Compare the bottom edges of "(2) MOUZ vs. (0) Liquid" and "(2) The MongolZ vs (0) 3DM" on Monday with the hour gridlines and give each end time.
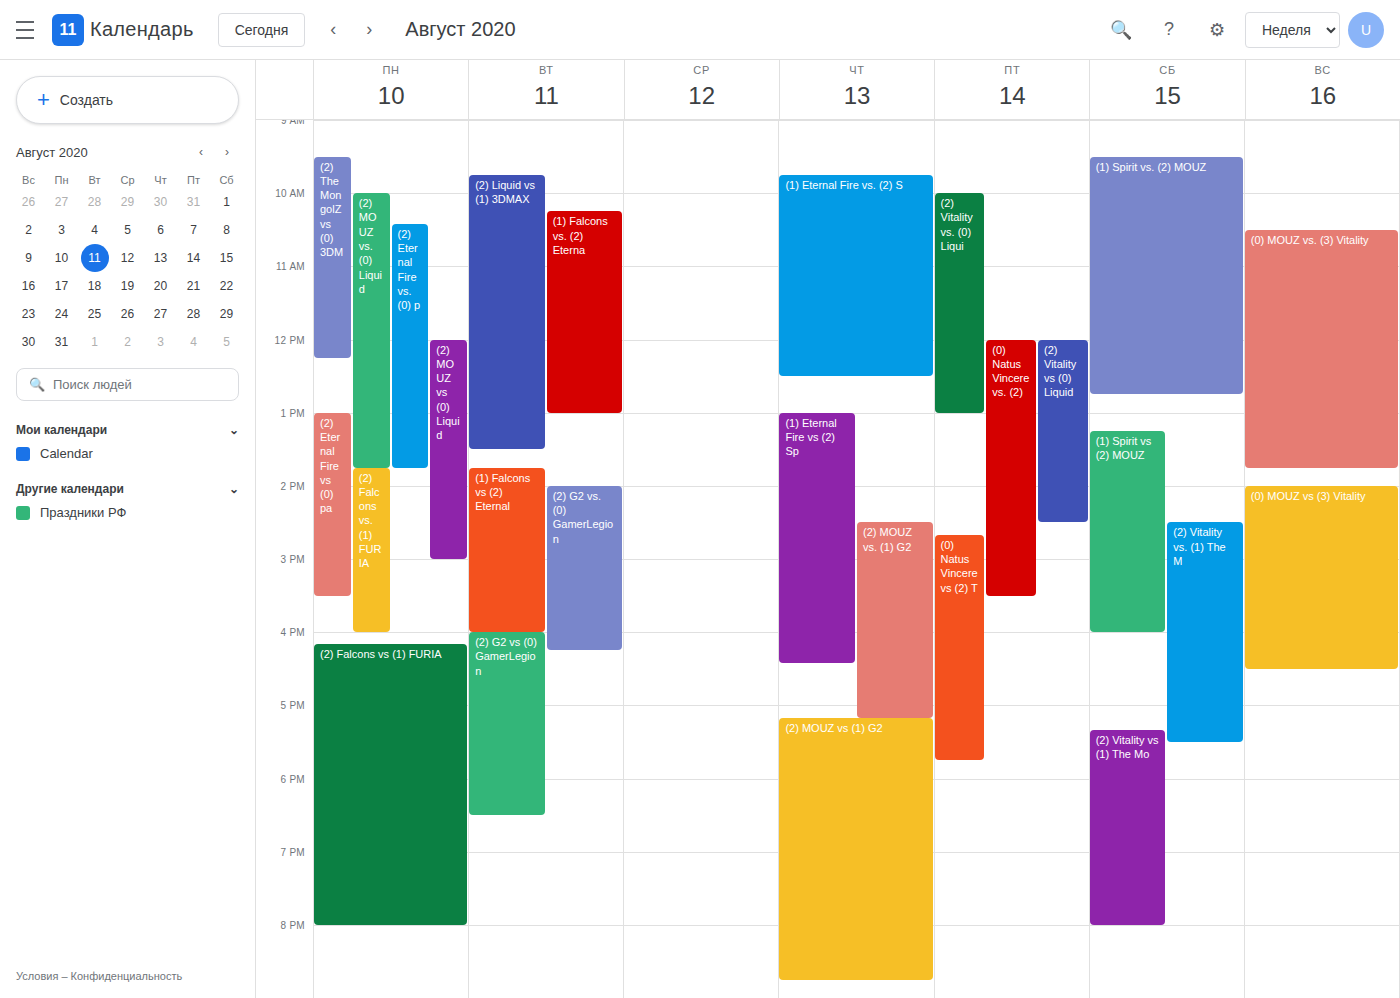
"(2) MOUZ vs. (0) Liquid": 1:45 PM, neither: three quarters of the way from the 1 PM line to the 2 PM line. "(2) The MongolZ vs (0) 3DM": 12:15 PM, neither: a quarter of the way from the 12 PM line to the 1 PM line.